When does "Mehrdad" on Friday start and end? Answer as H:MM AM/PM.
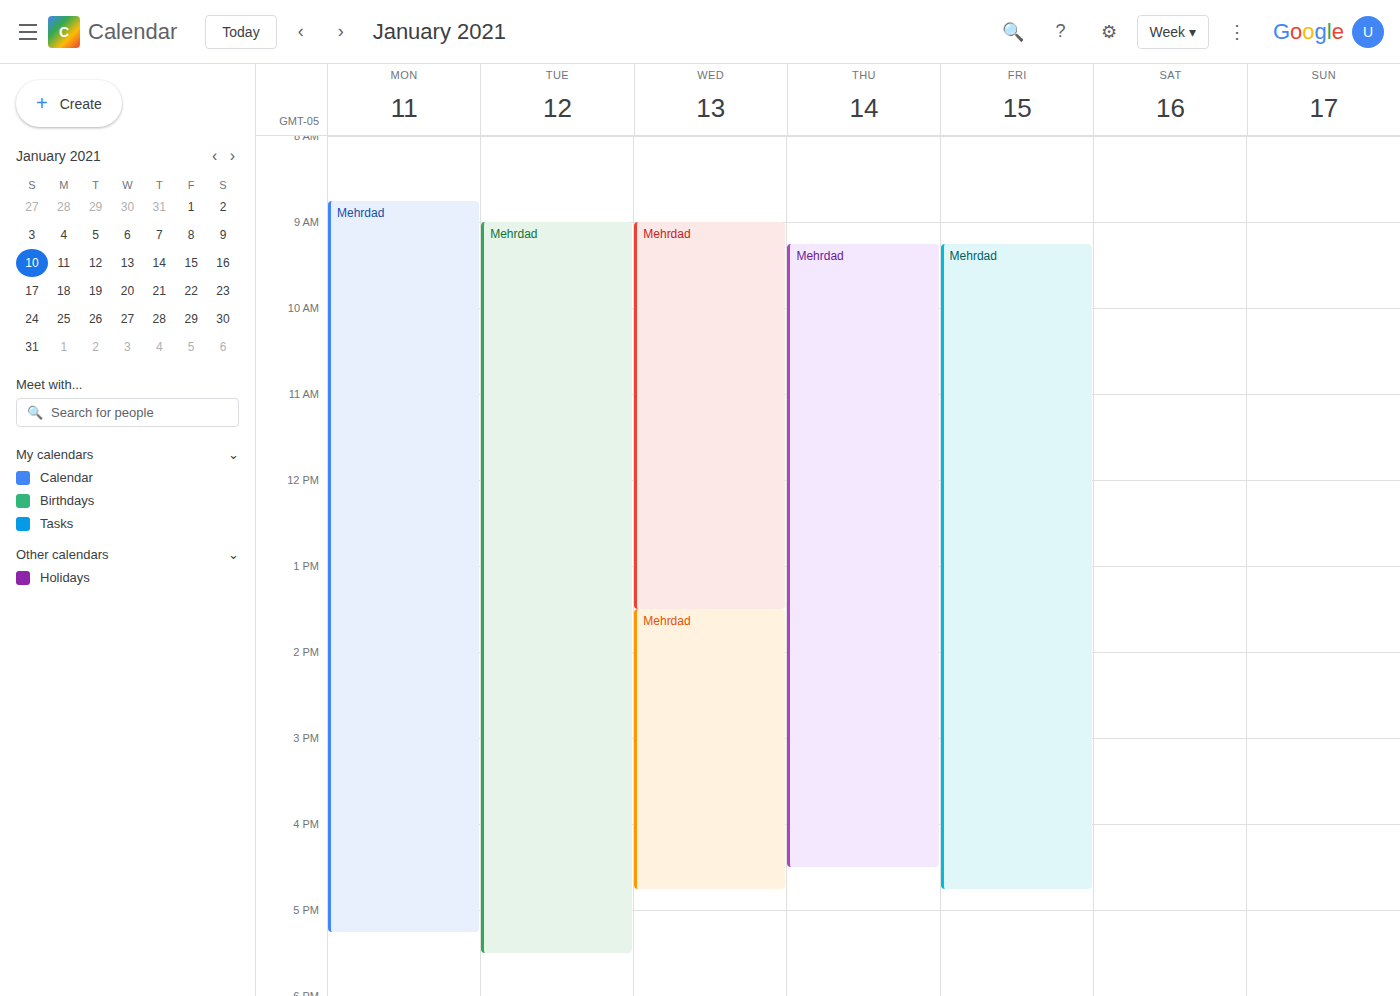
9:15 AM to 4:45 PM